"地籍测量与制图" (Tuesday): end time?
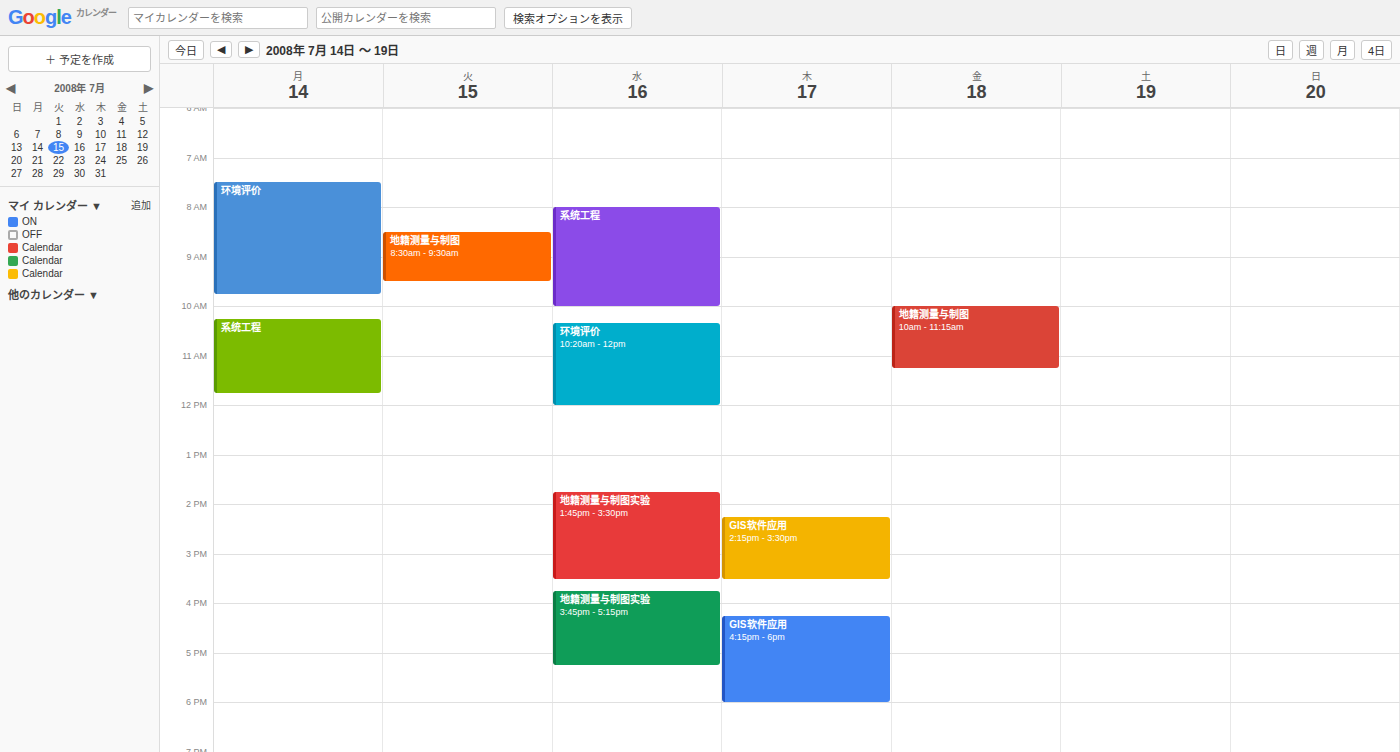
9:30 AM